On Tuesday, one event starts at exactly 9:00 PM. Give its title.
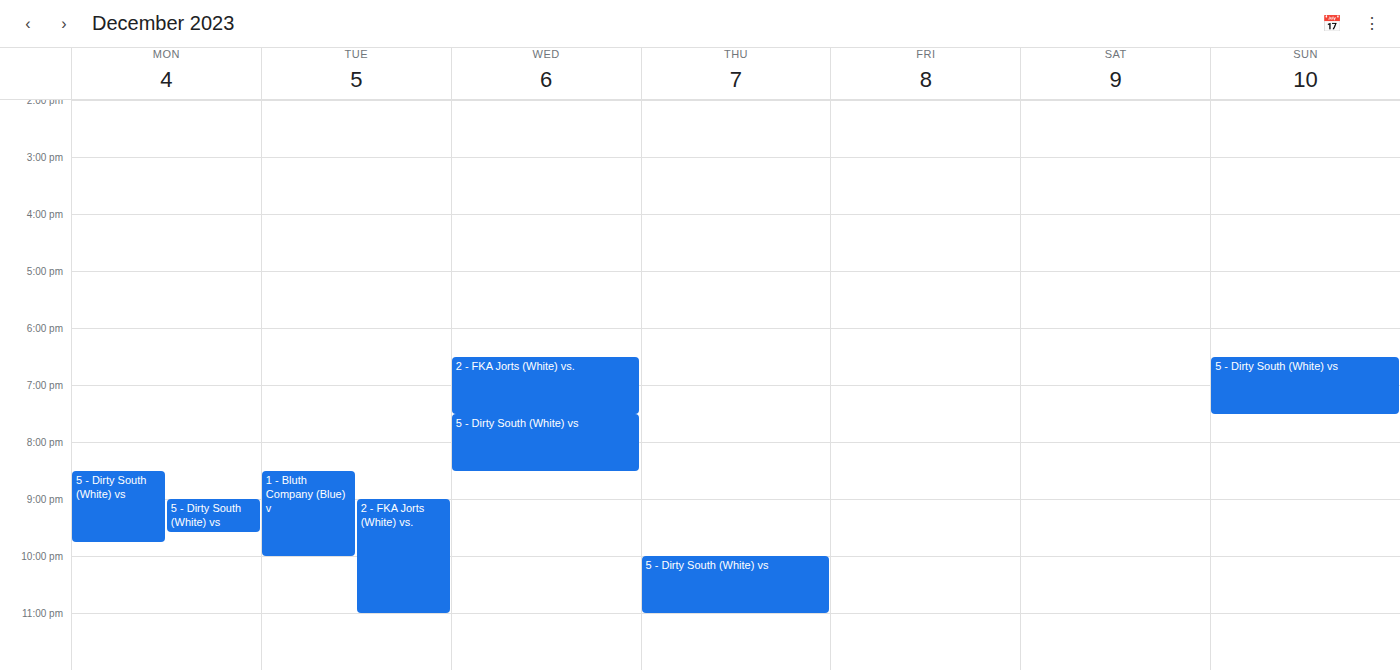
"2 - FKA Jorts (White) vs."